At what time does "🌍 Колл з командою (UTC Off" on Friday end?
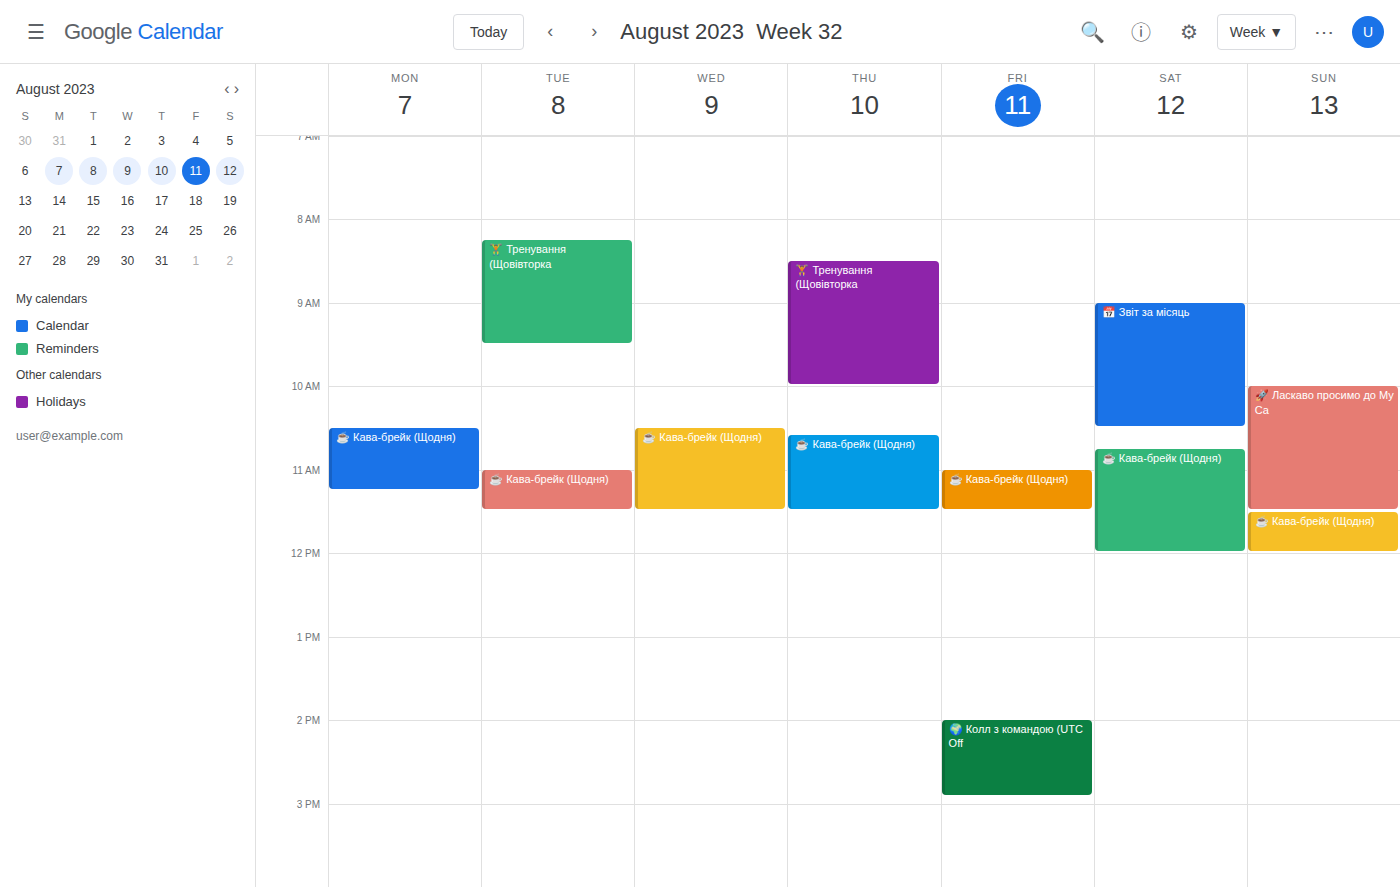
2:55 PM